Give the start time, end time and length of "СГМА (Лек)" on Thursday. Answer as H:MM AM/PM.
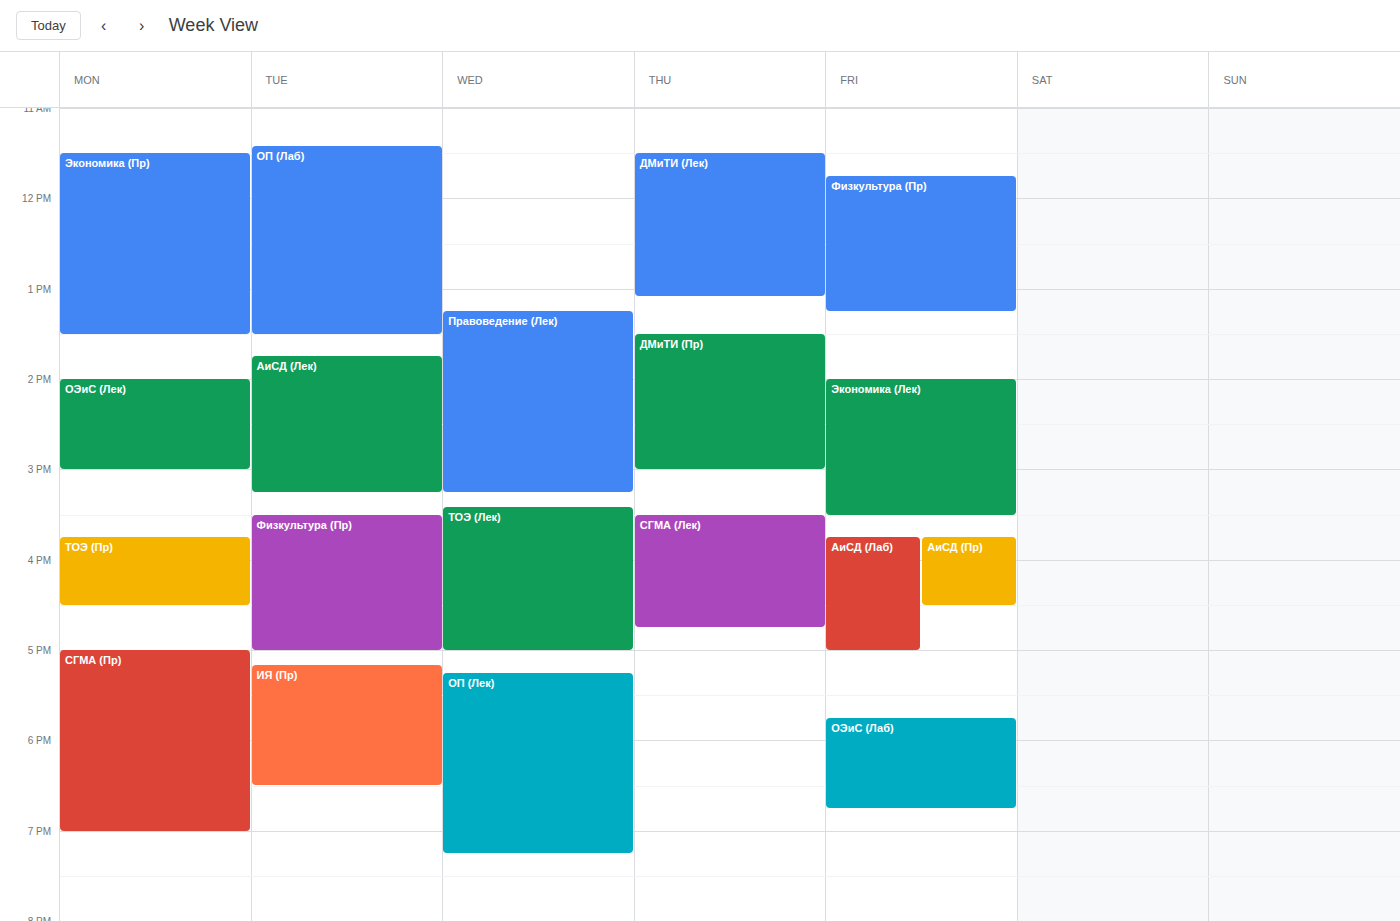
3:30 PM to 4:45 PM, 1 hour 15 minutes